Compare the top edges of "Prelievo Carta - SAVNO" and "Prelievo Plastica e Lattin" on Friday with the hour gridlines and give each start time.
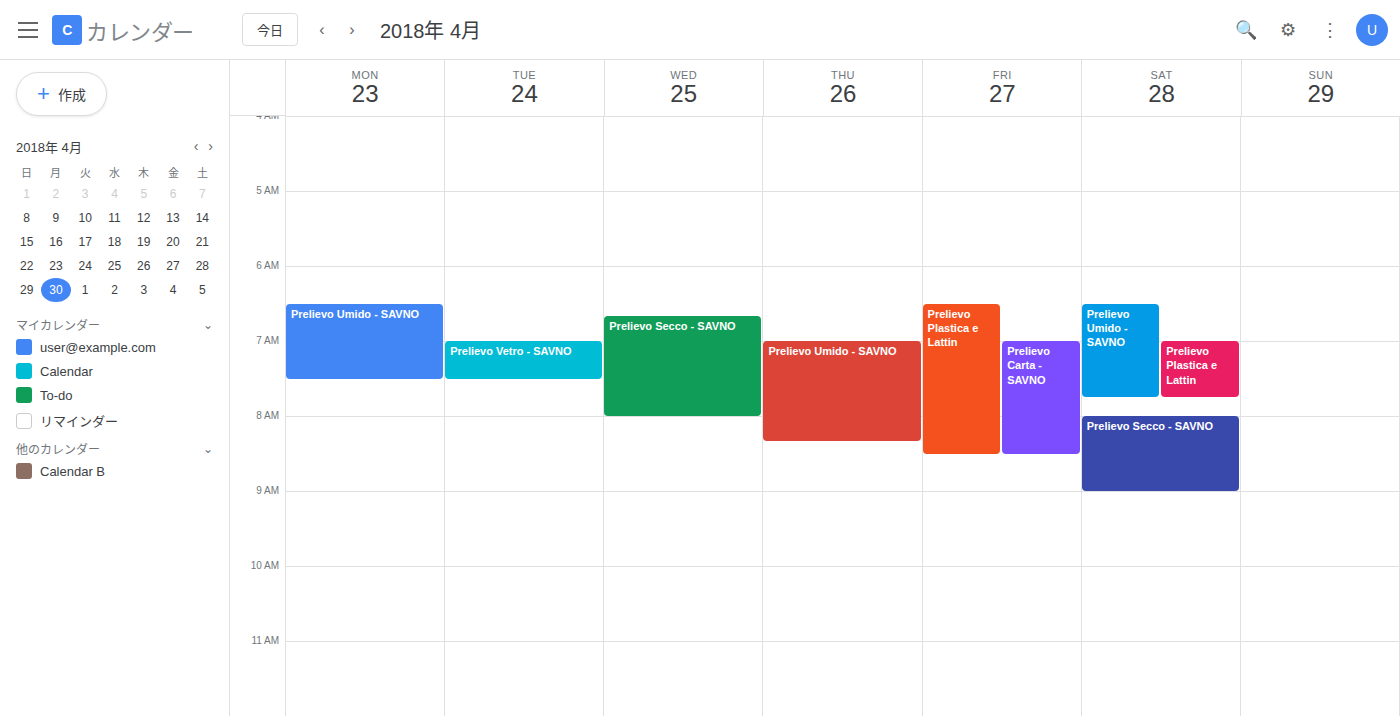
"Prelievo Carta - SAVNO": 7:00 AM, exactly on the 7 AM line. "Prelievo Plastica e Lattin": 6:30 AM, halfway between the 6 AM and 7 AM lines.